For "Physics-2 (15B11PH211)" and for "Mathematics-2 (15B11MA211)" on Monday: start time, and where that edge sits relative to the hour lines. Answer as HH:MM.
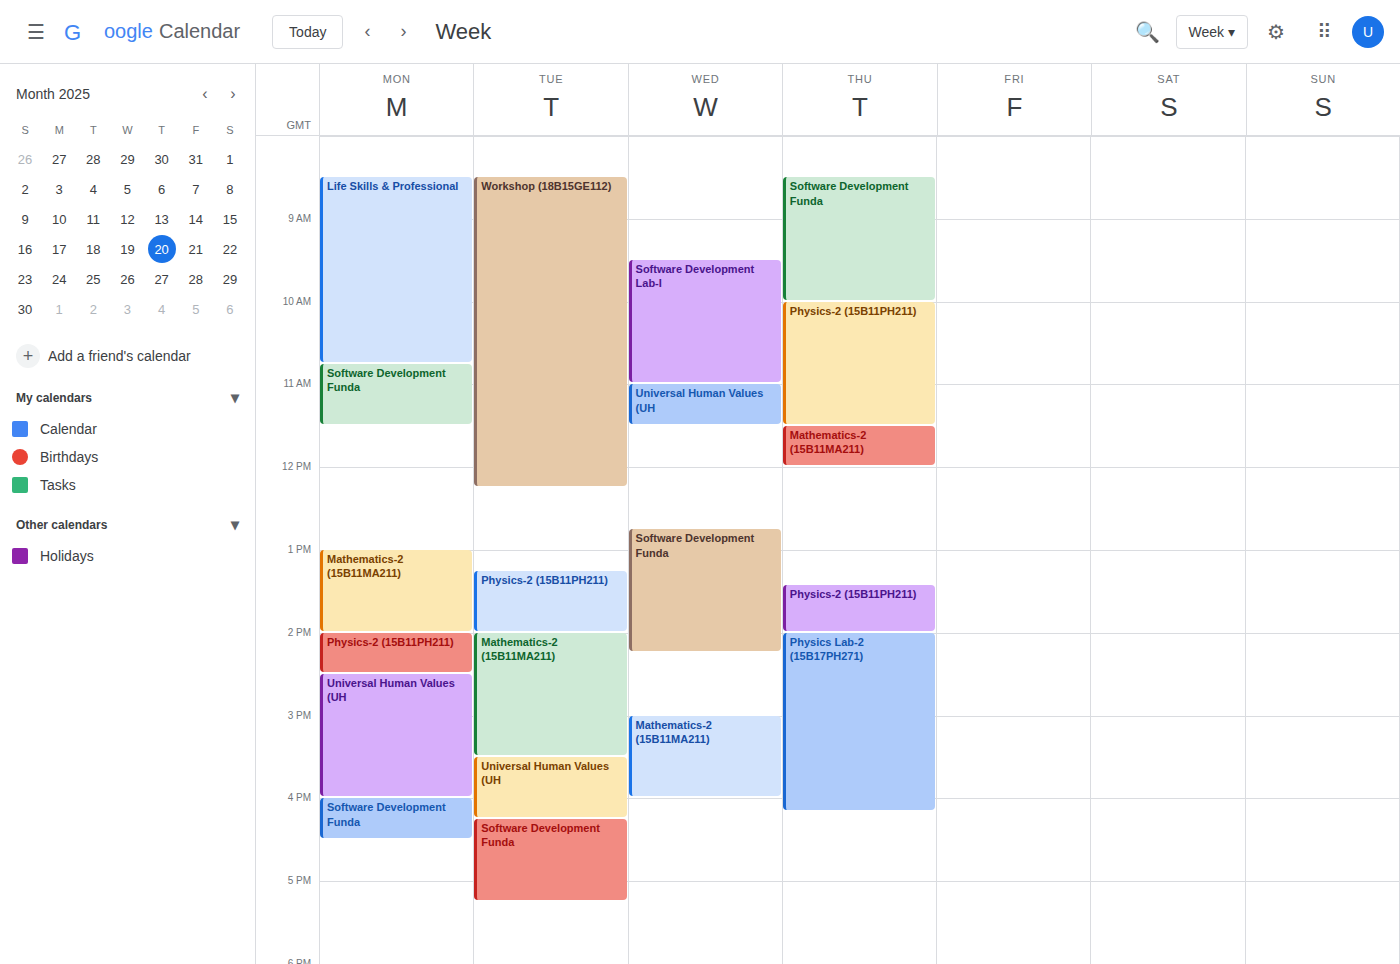
"Physics-2 (15B11PH211)": 14:00, exactly on the 14:00 line. "Mathematics-2 (15B11MA211)": 13:00, exactly on the 13:00 line.